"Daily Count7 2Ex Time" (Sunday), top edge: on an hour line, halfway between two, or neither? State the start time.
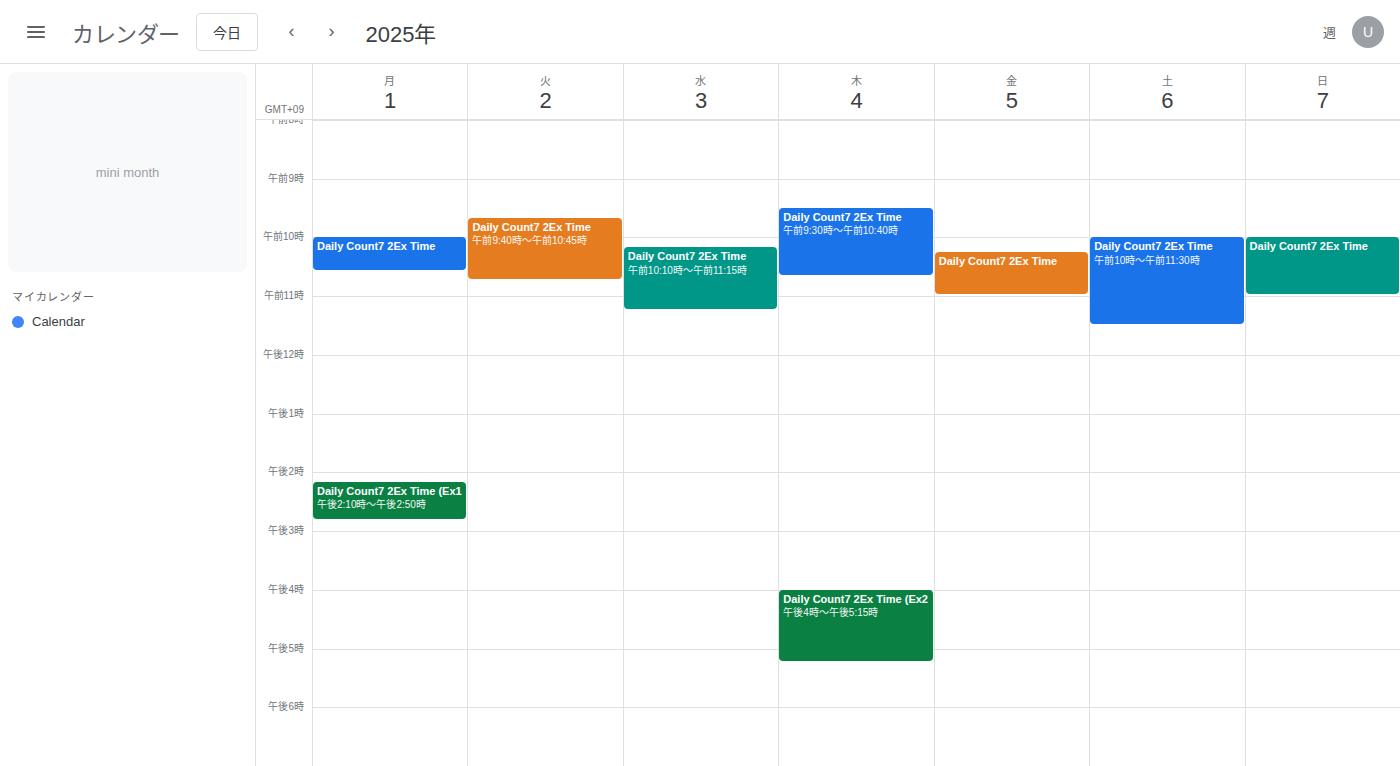
10:00 AM -- exactly on the 10 AM line.